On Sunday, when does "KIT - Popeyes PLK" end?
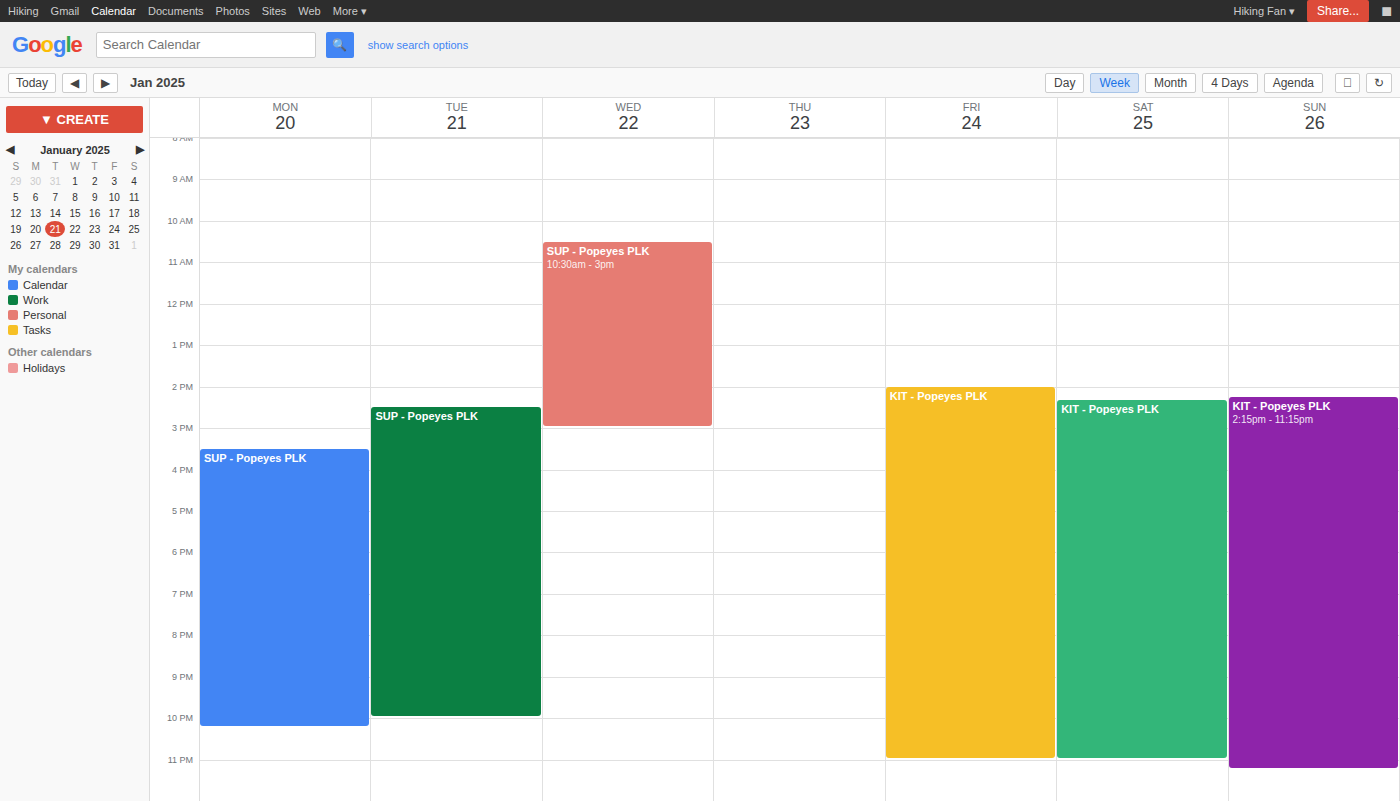
11:15 PM